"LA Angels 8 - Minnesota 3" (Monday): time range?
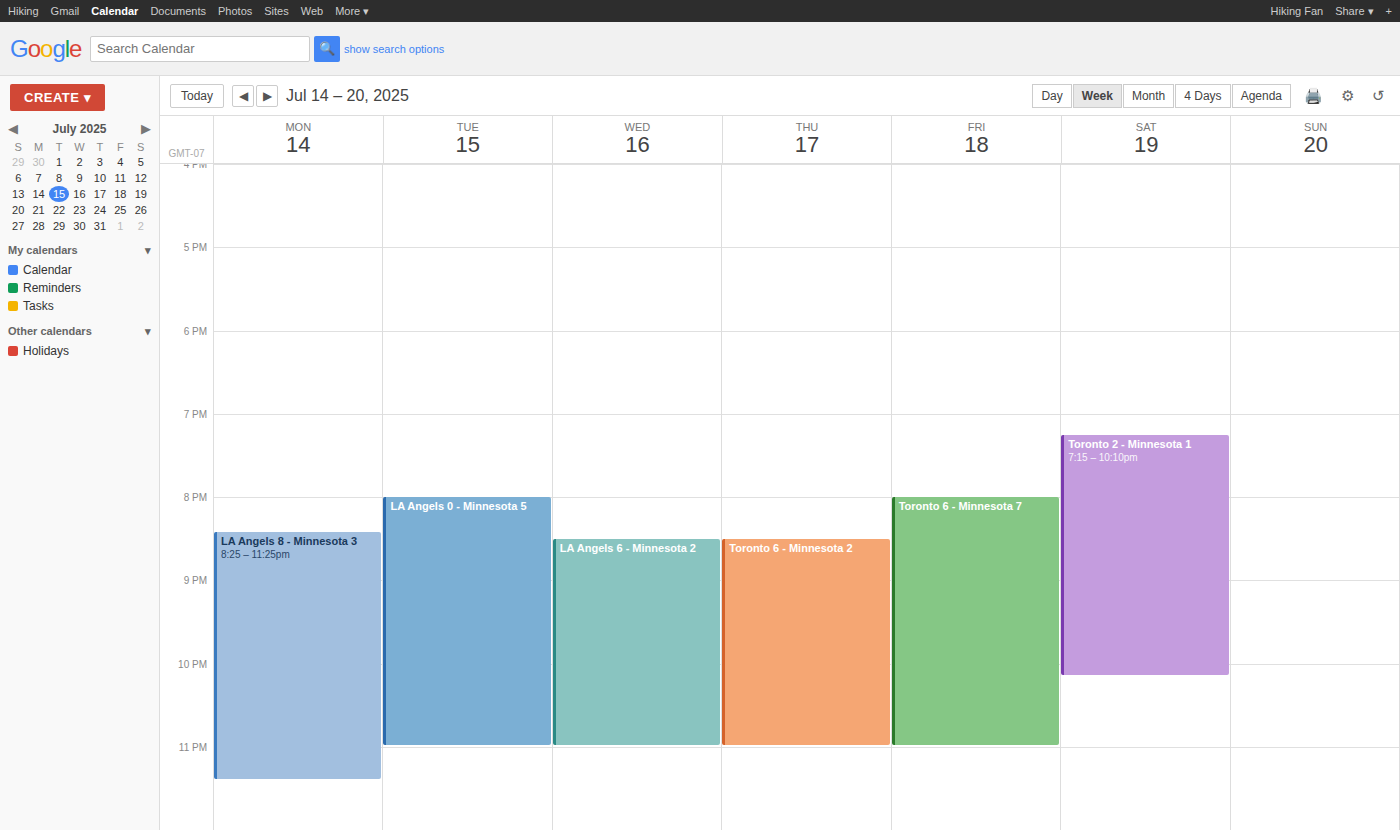
8:25 PM to 11:25 PM